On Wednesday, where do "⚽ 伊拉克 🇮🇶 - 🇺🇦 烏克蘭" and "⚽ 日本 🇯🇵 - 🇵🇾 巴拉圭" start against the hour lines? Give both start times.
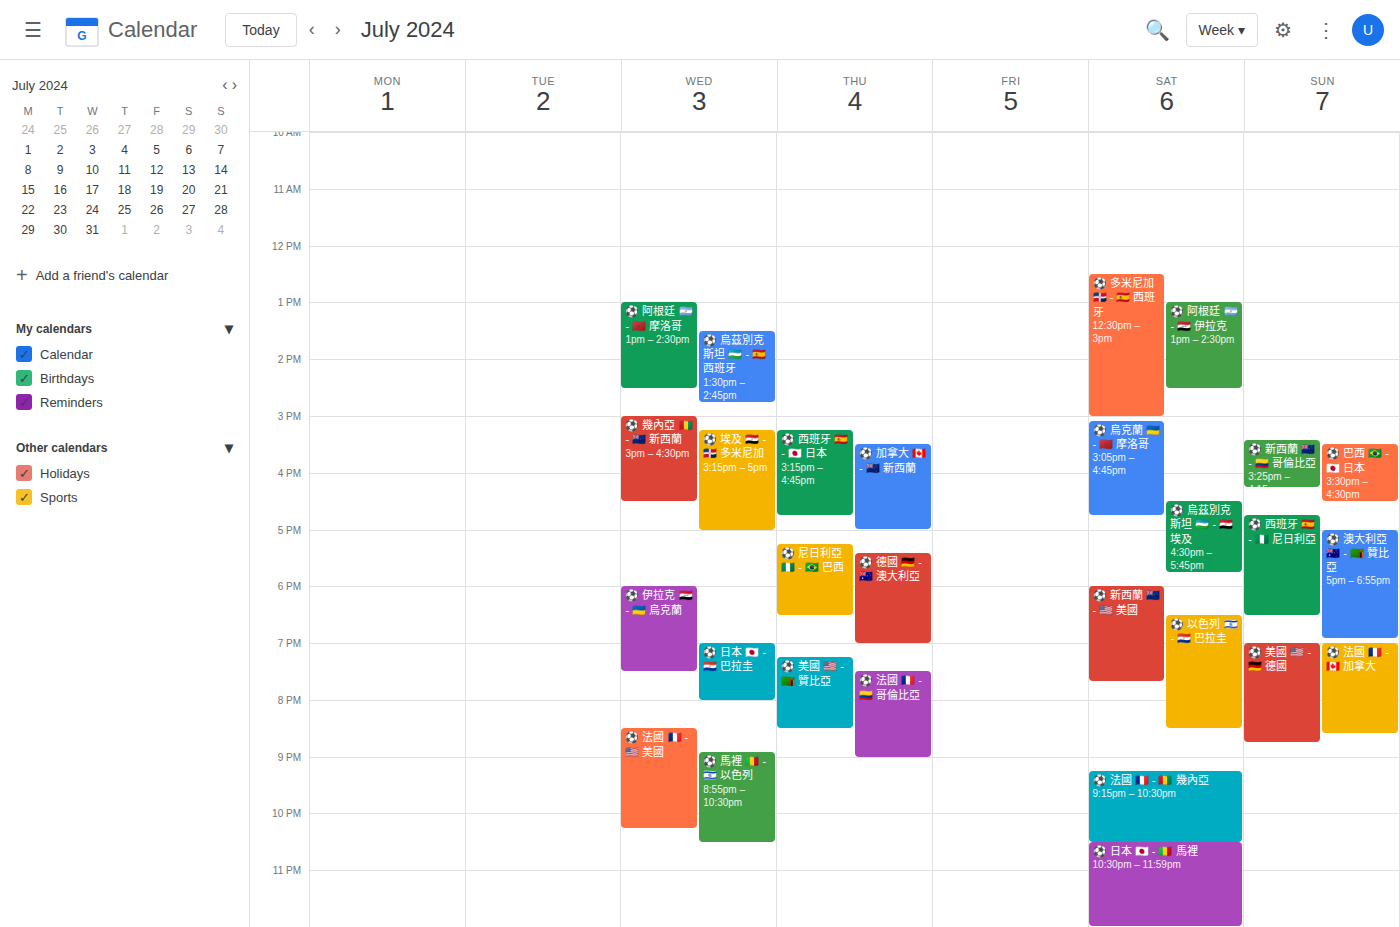
"⚽ 伊拉克 🇮🇶 - 🇺🇦 烏克蘭": 6:00 PM, exactly on the 6 PM line. "⚽ 日本 🇯🇵 - 🇵🇾 巴拉圭": 7:00 PM, exactly on the 7 PM line.